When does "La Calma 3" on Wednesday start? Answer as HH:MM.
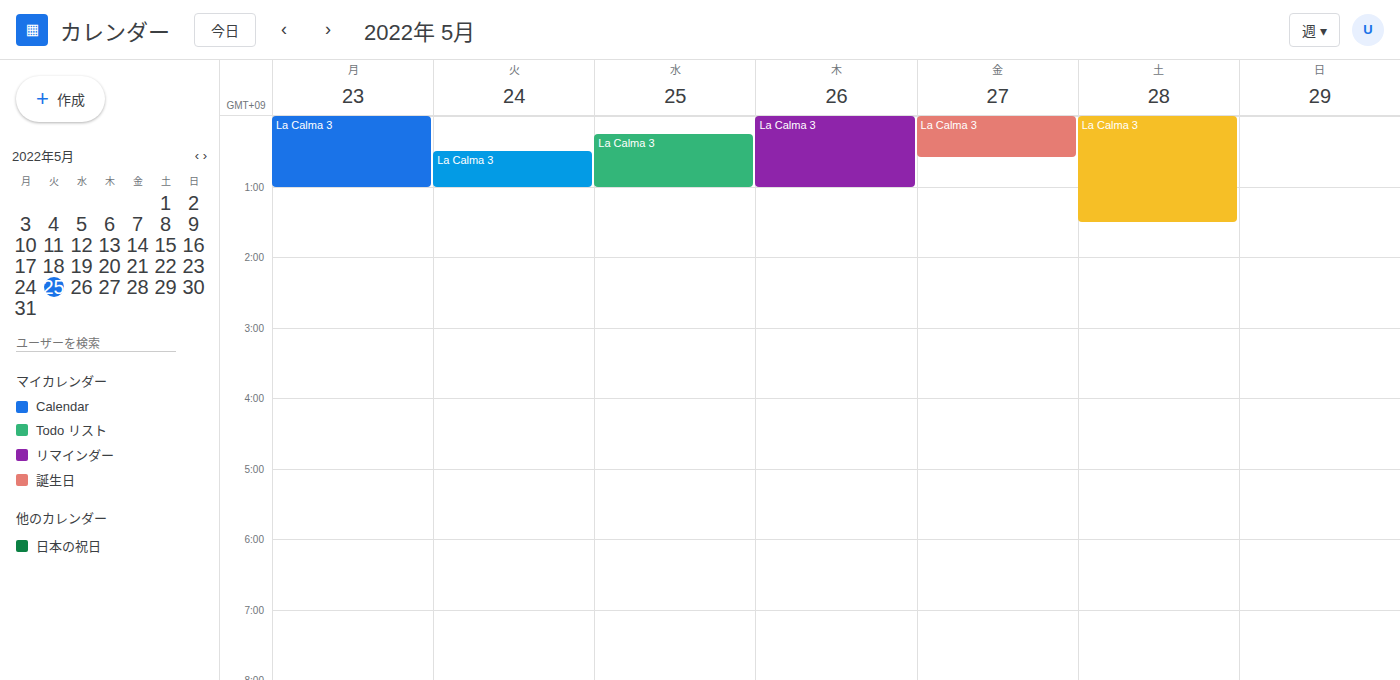
00:15